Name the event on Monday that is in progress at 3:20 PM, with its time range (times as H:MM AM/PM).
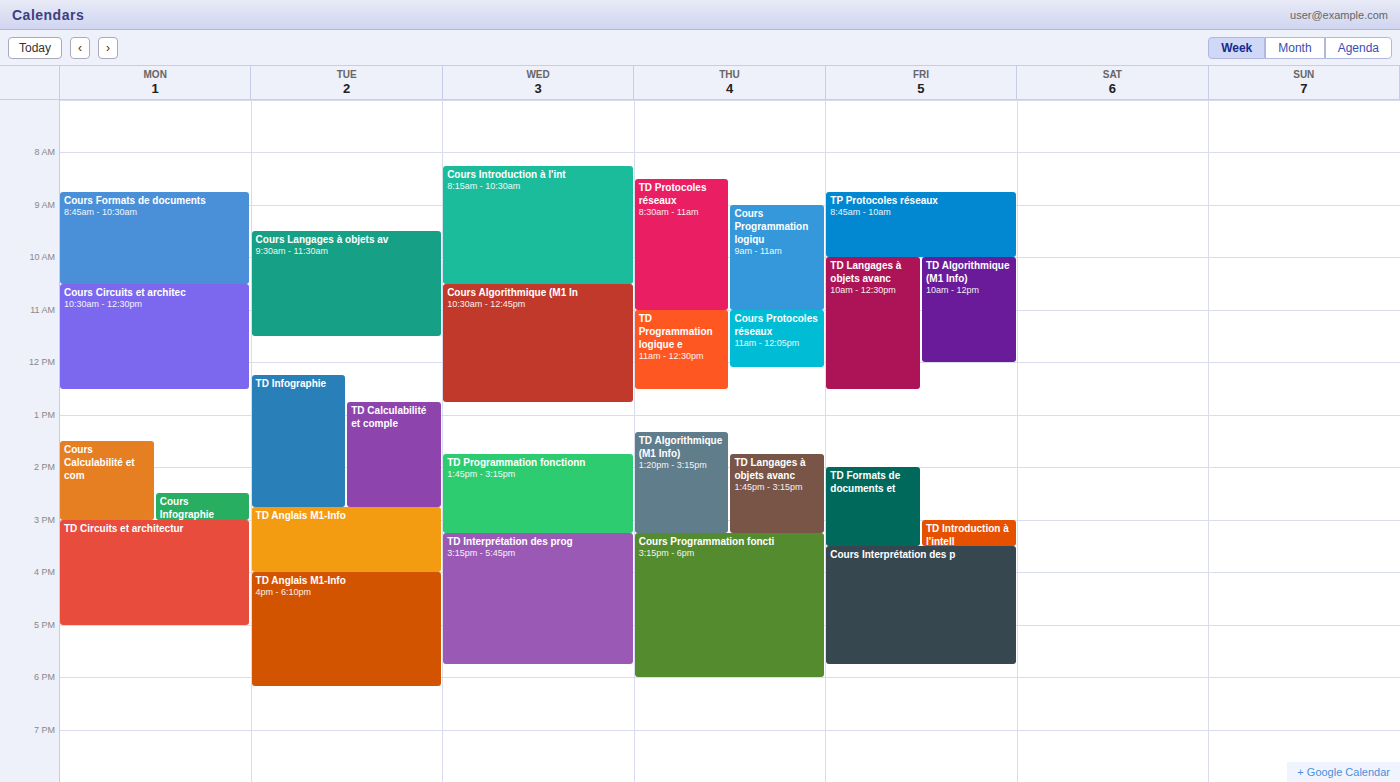
"TD Circuits et architectur", 3:00 PM to 5:00 PM